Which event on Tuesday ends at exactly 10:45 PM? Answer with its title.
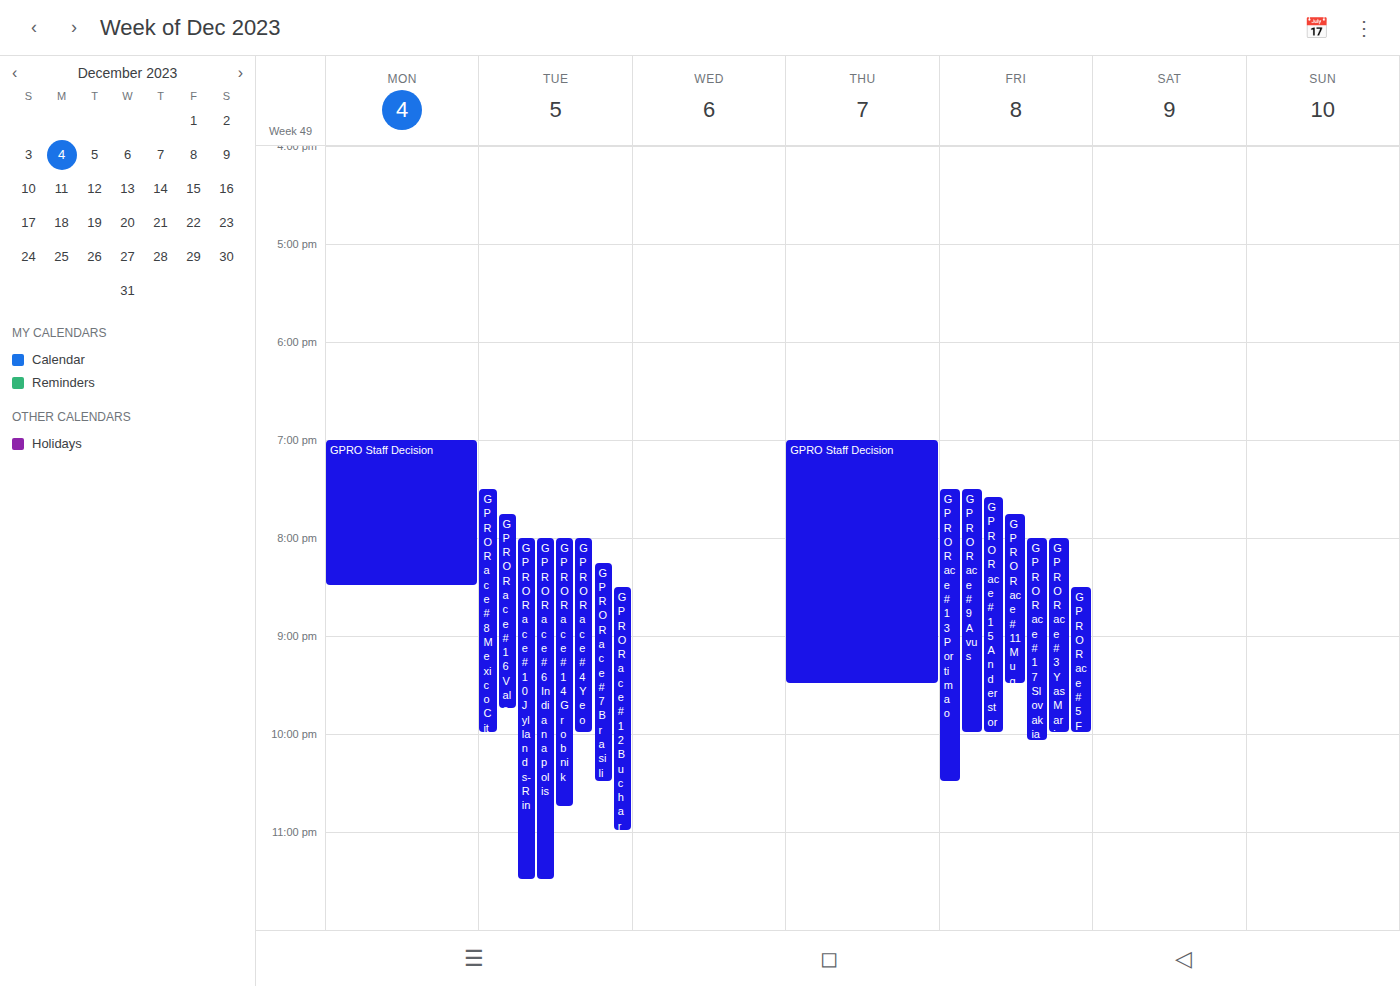
"GPRO Race #14 Grobnik"